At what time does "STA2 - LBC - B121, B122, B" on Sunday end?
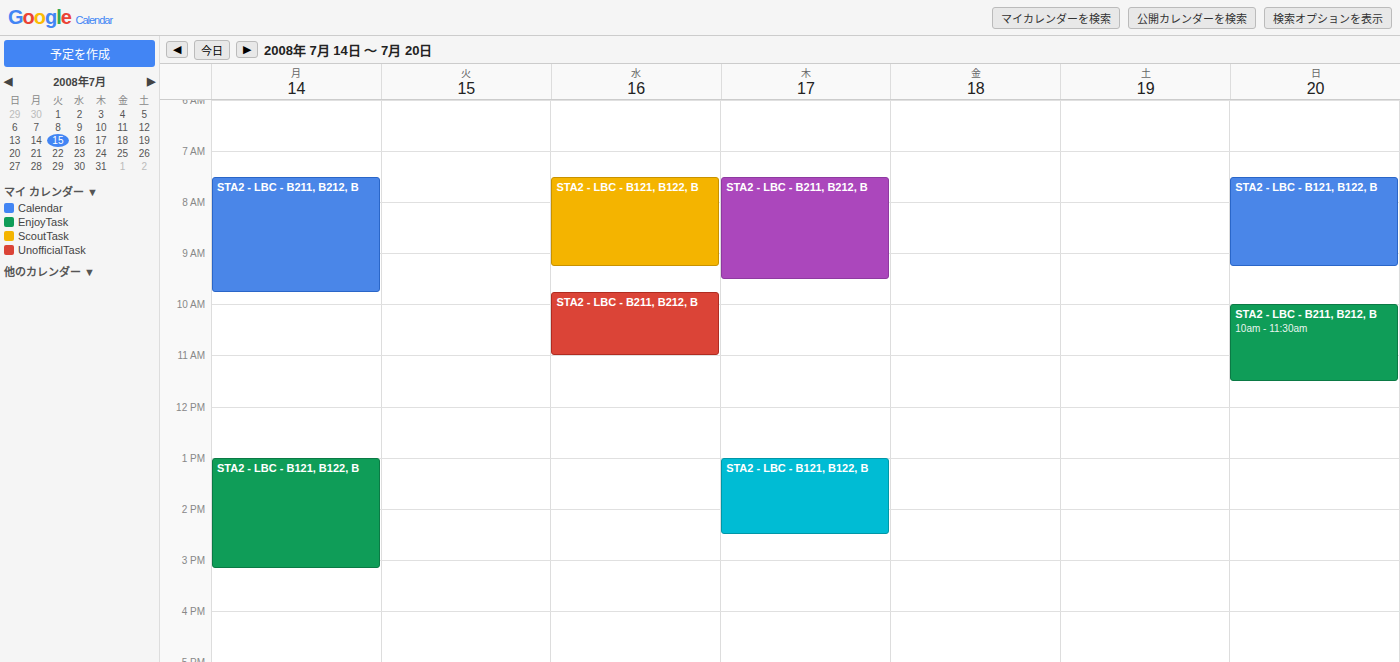
9:15 AM